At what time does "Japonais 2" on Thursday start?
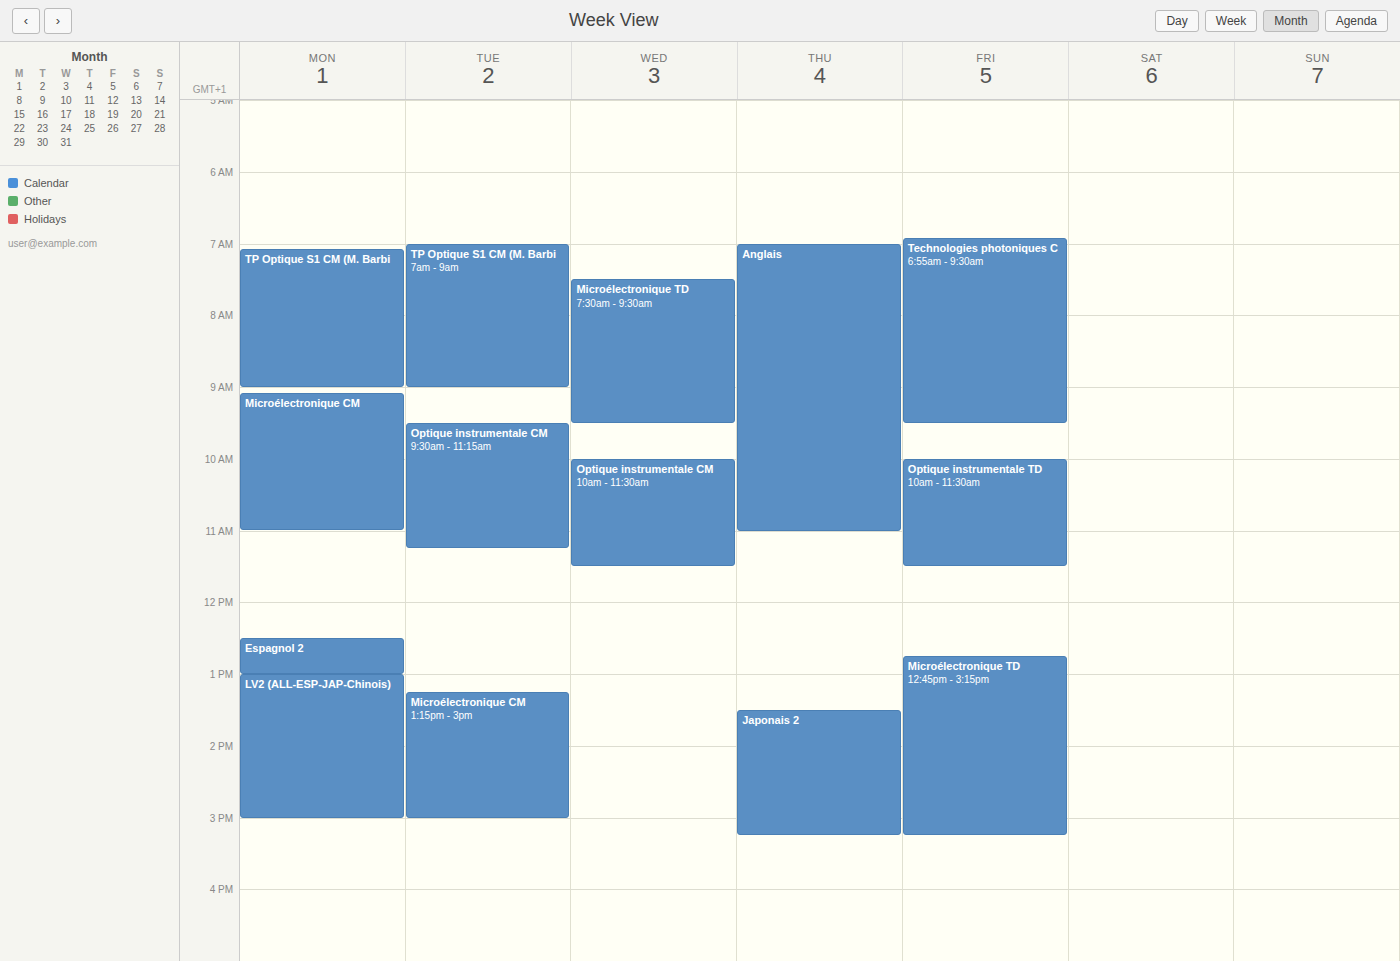
1:30 PM